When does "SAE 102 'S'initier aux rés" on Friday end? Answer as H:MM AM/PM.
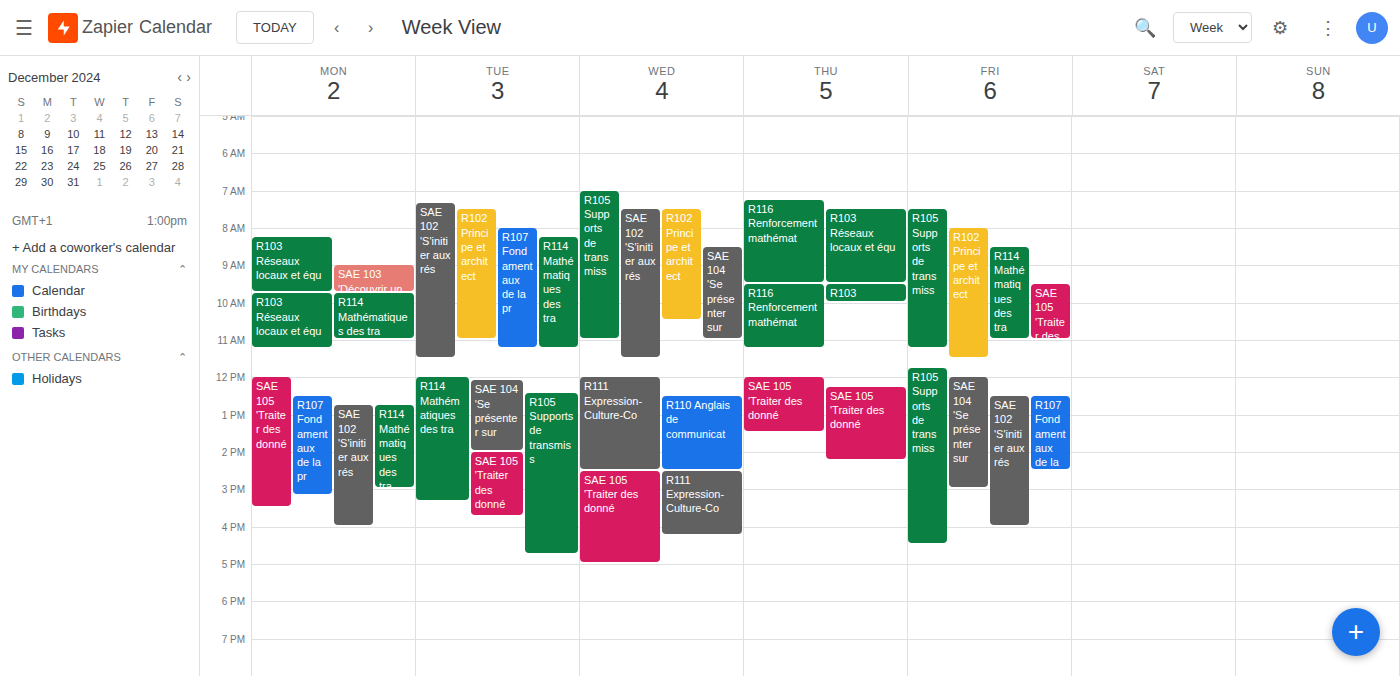
4:00 PM